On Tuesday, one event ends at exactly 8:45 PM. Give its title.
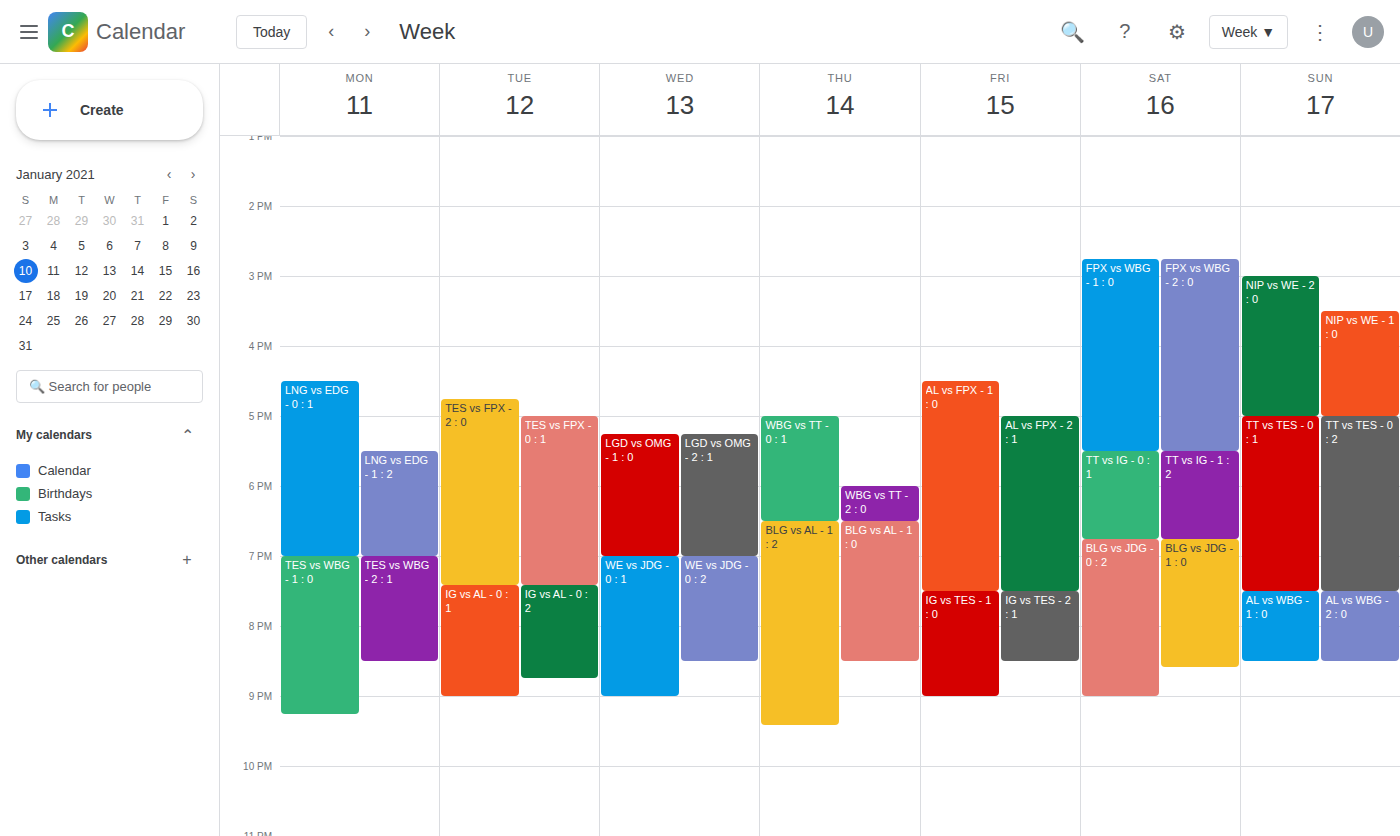
"IG vs AL - 0 : 2"